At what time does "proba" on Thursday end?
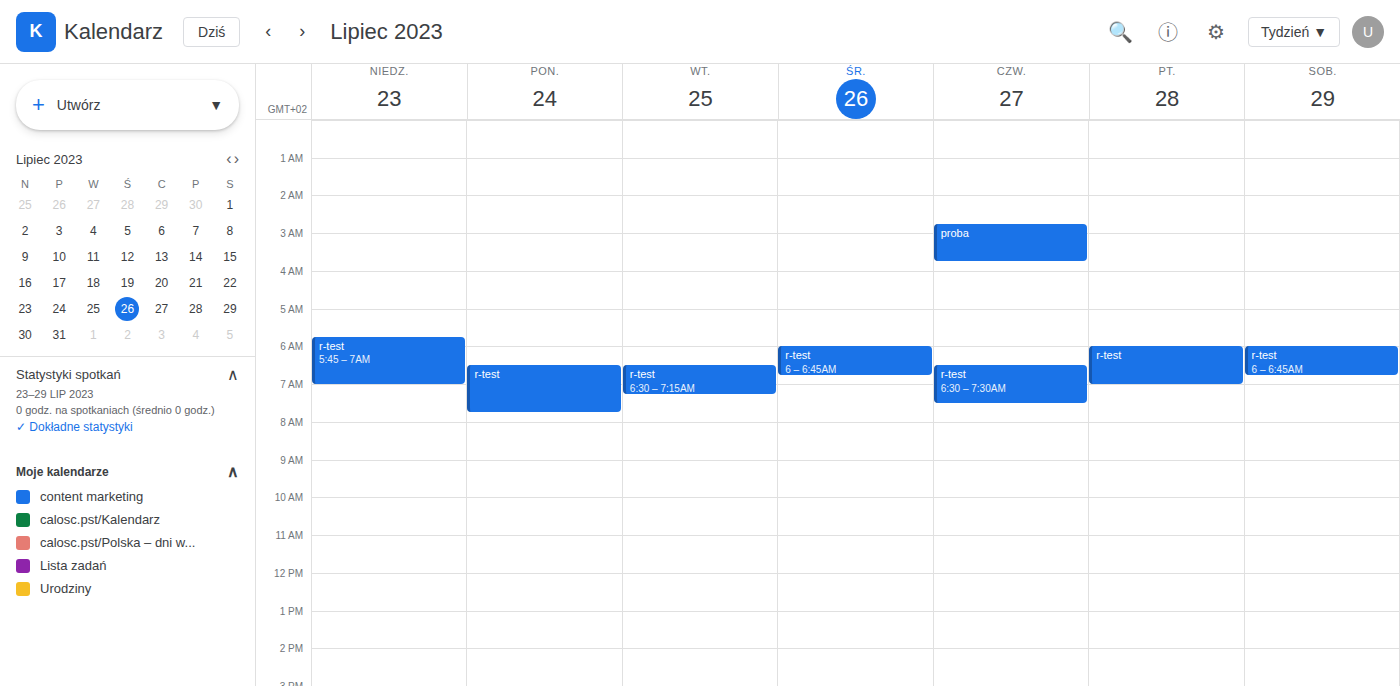
3:45 AM